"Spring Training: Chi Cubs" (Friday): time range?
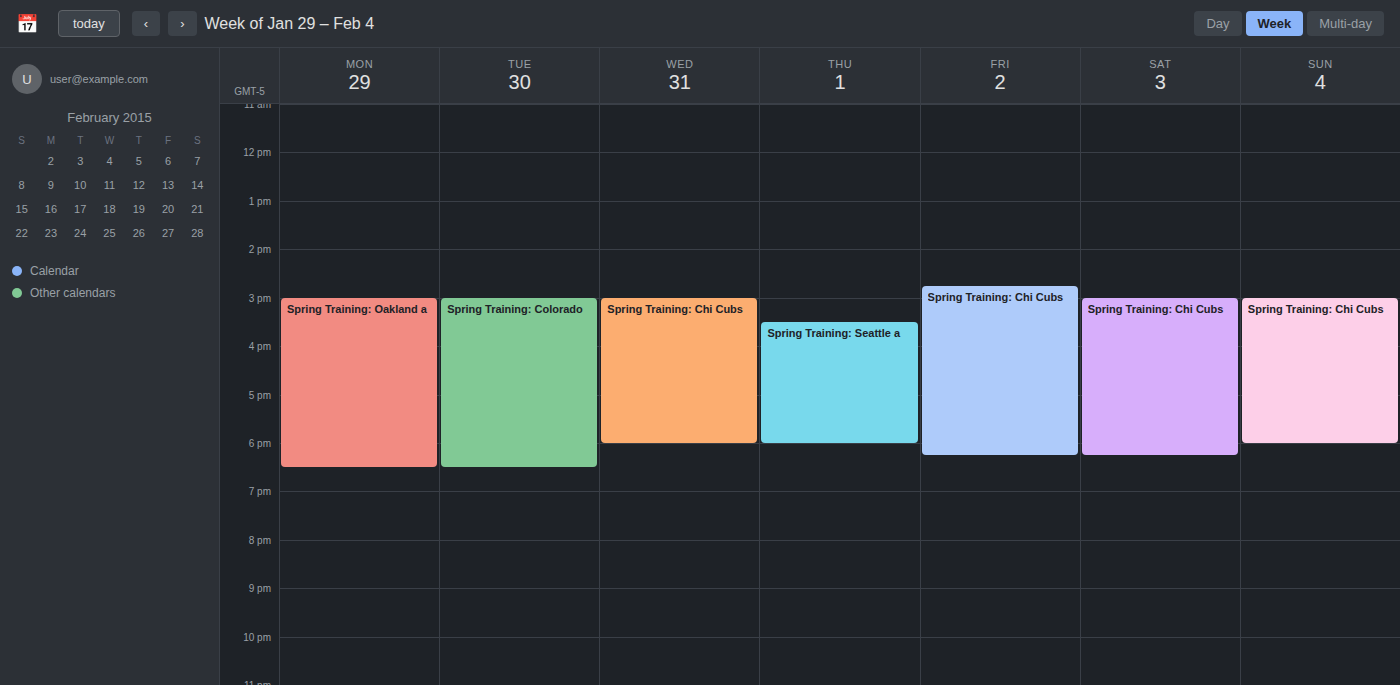
2:45 PM to 6:15 PM